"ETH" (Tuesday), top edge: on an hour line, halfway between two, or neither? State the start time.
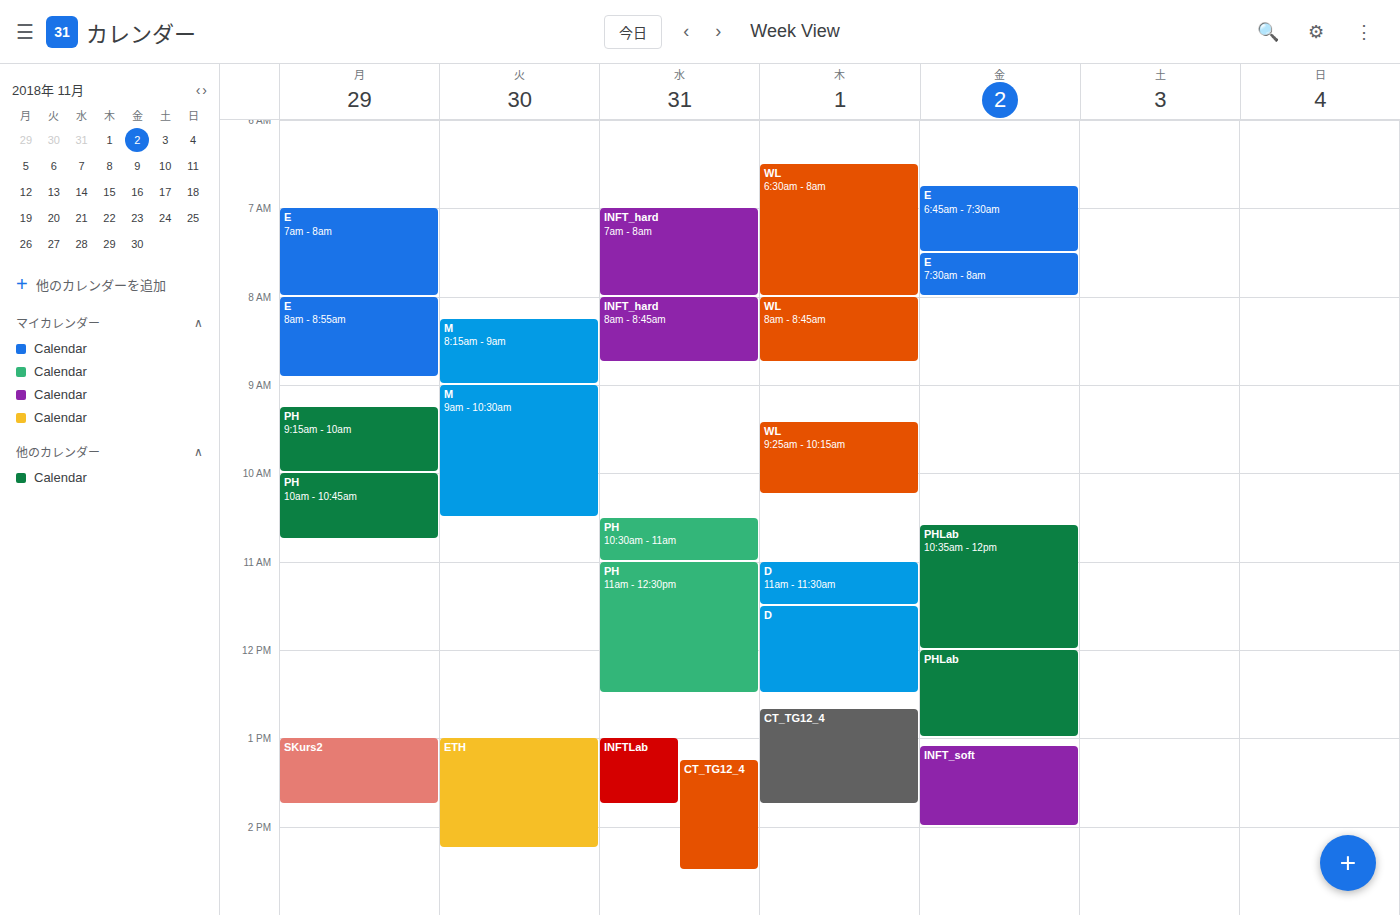
1:00 PM -- exactly on the 1 PM line.